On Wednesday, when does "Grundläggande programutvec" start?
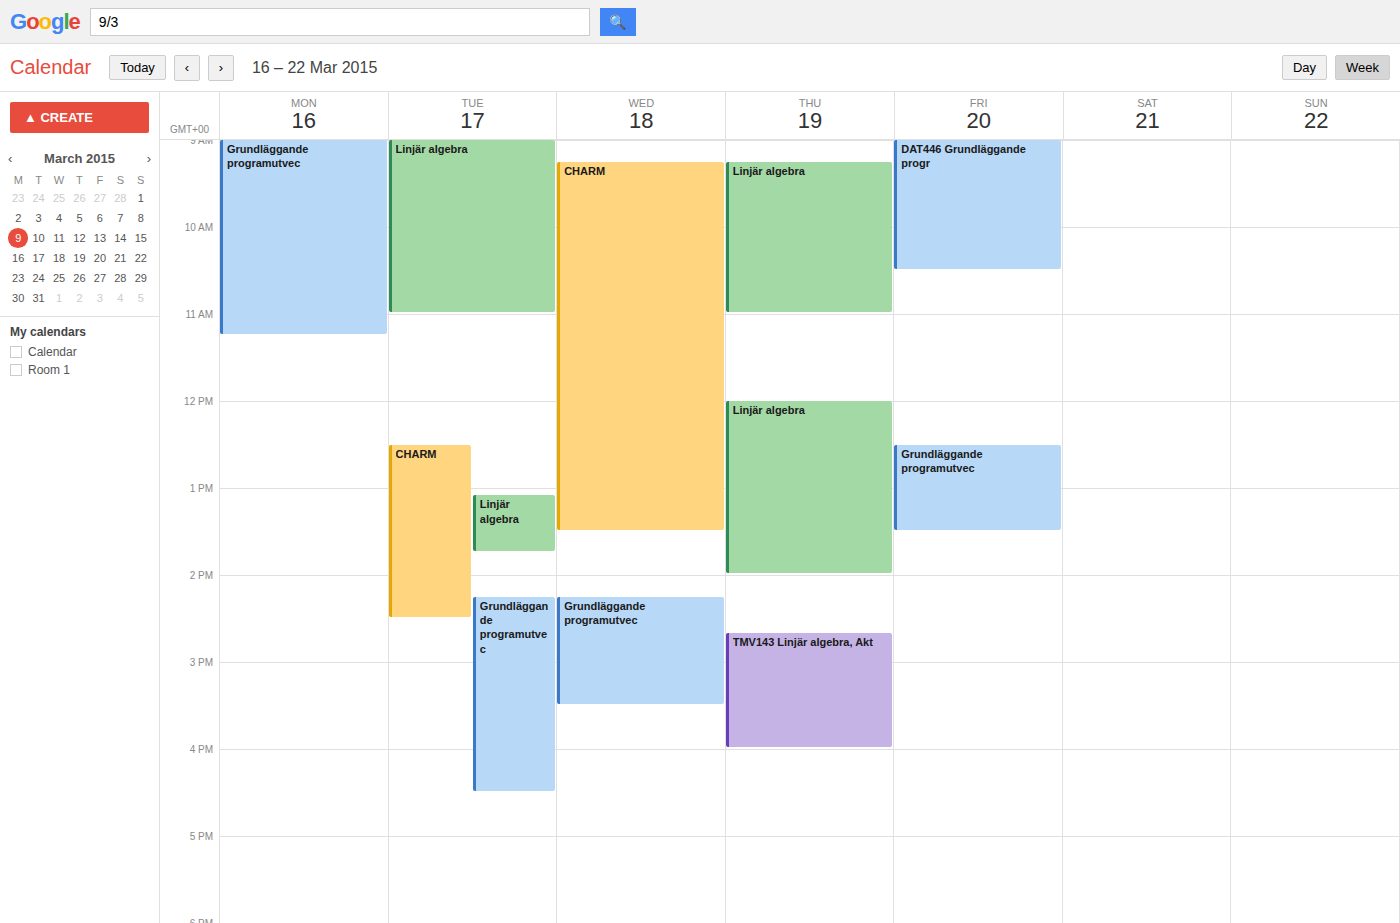
2:15 PM